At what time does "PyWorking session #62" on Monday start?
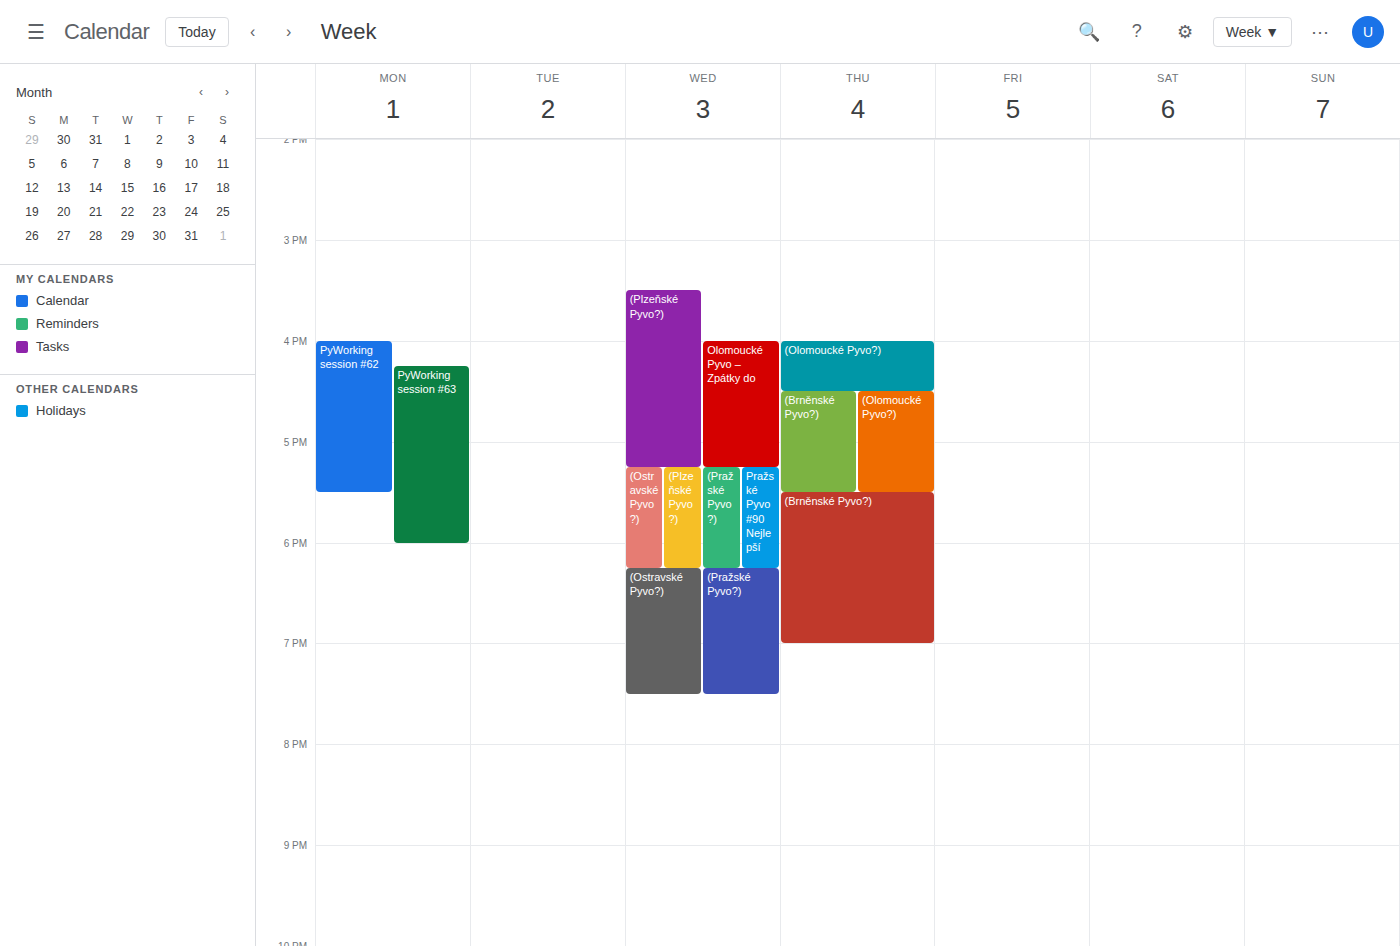
16:00